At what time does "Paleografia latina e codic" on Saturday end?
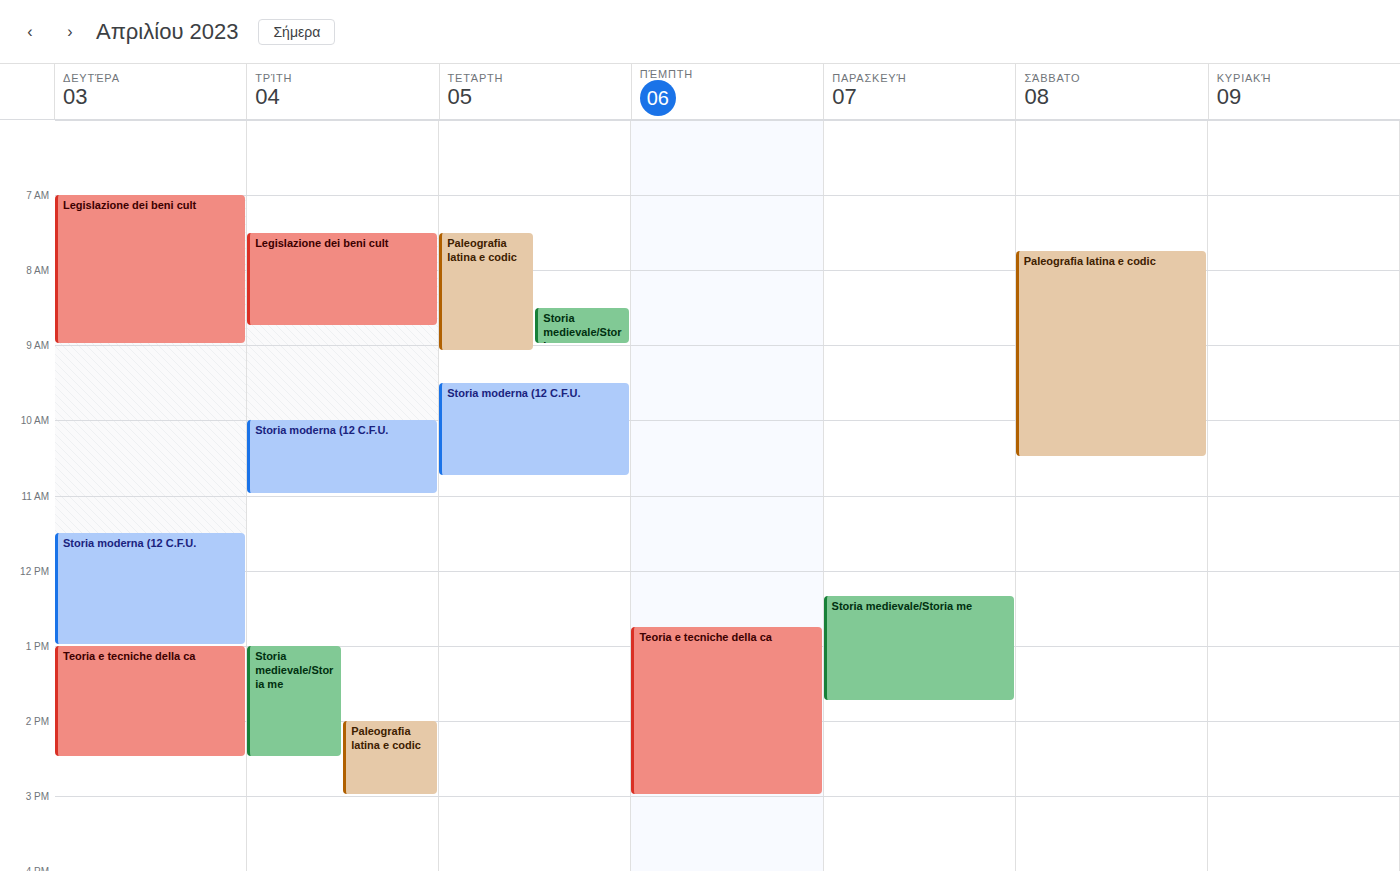
10:30 AM